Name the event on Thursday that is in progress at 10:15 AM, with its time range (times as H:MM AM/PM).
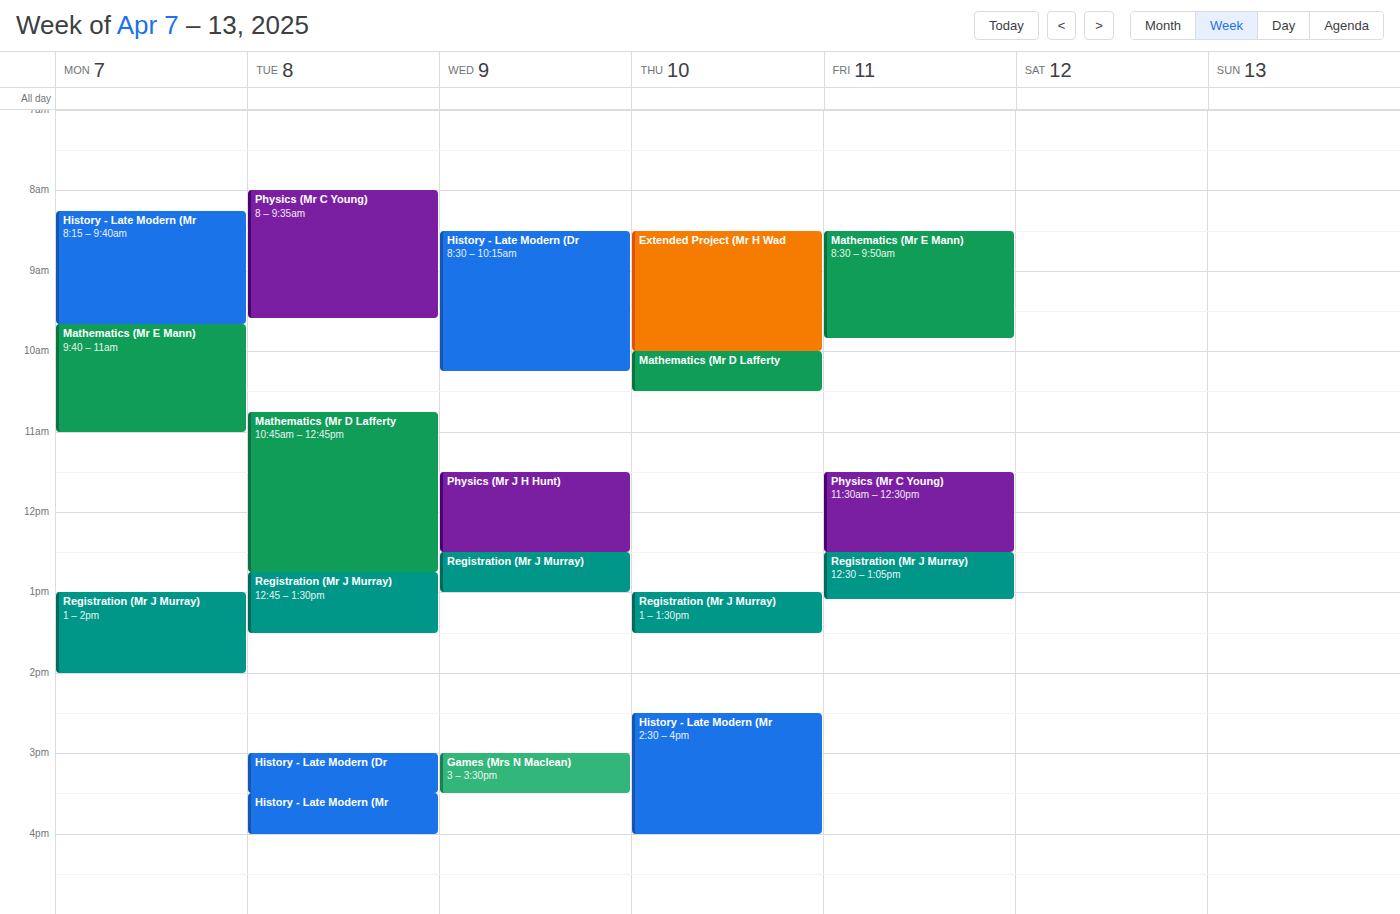
"Mathematics (Mr D Lafferty", 10:00 AM to 10:30 AM